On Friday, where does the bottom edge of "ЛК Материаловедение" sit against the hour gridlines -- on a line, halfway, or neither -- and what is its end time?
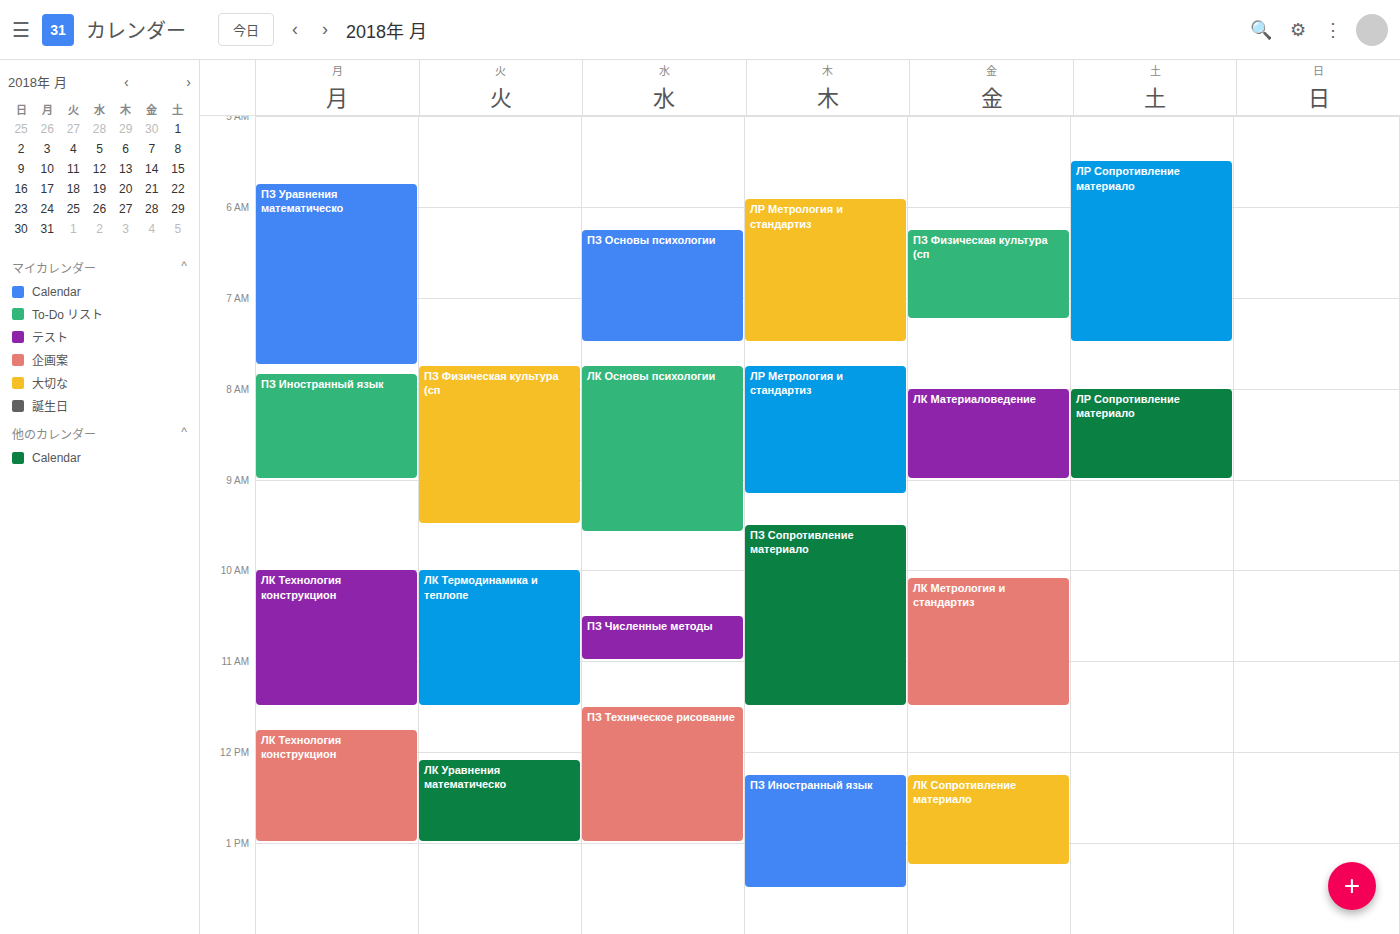
9:00 AM -- exactly on the 9 AM line.